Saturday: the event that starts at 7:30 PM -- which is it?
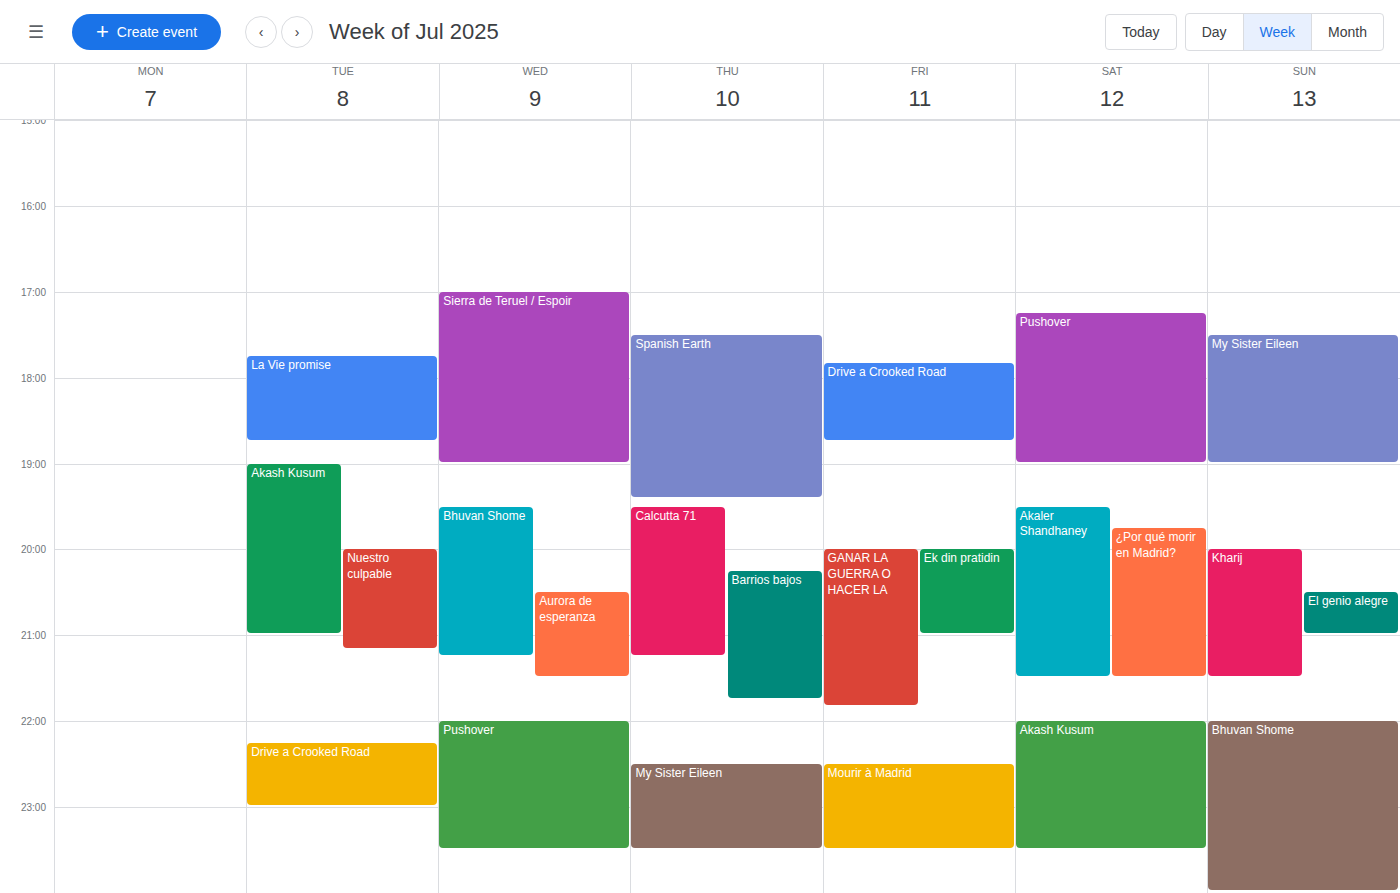
"Akaler Shandhaney"